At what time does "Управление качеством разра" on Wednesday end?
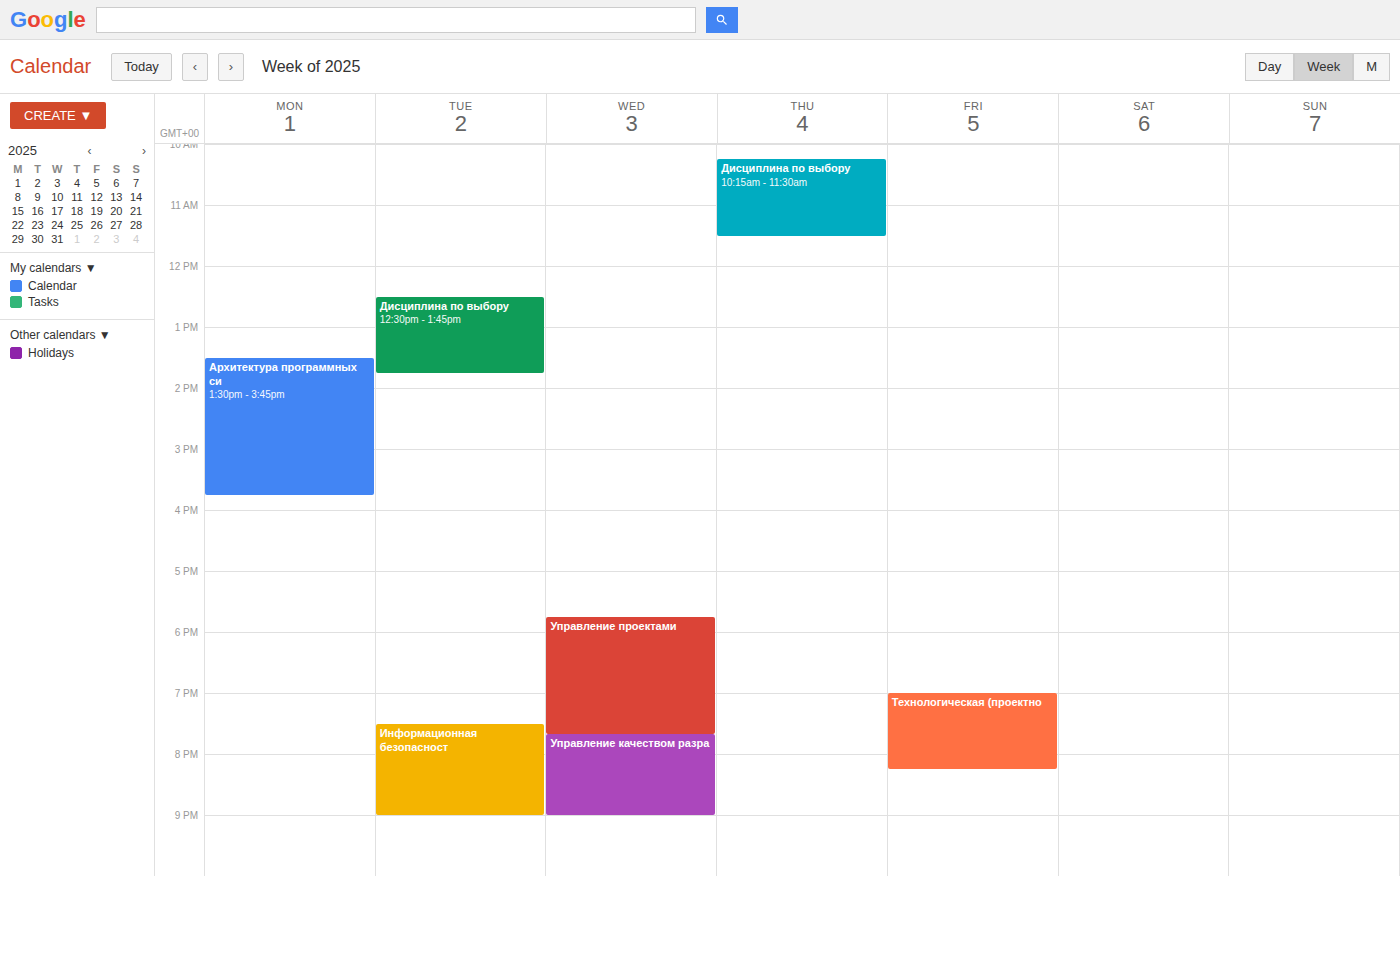
9:00 PM